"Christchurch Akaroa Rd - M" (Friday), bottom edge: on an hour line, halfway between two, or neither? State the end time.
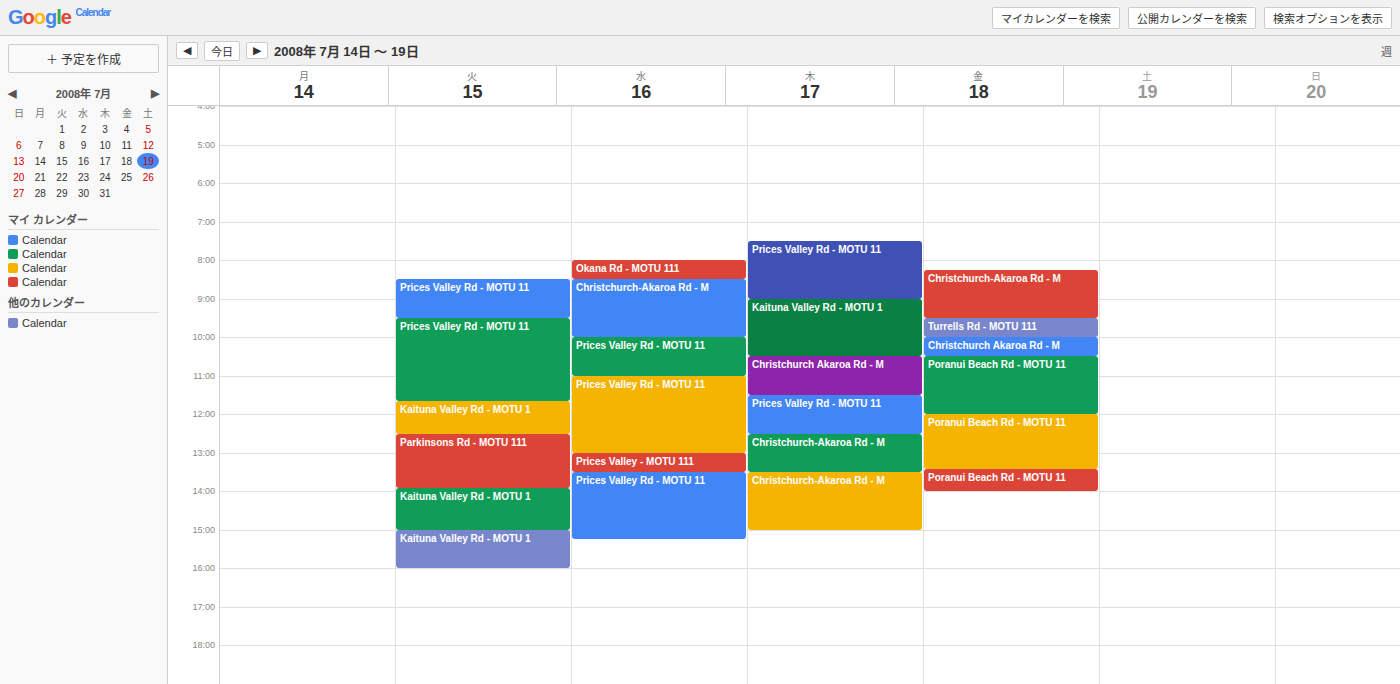
10:30 AM -- halfway between the 10 AM and 11 AM lines.